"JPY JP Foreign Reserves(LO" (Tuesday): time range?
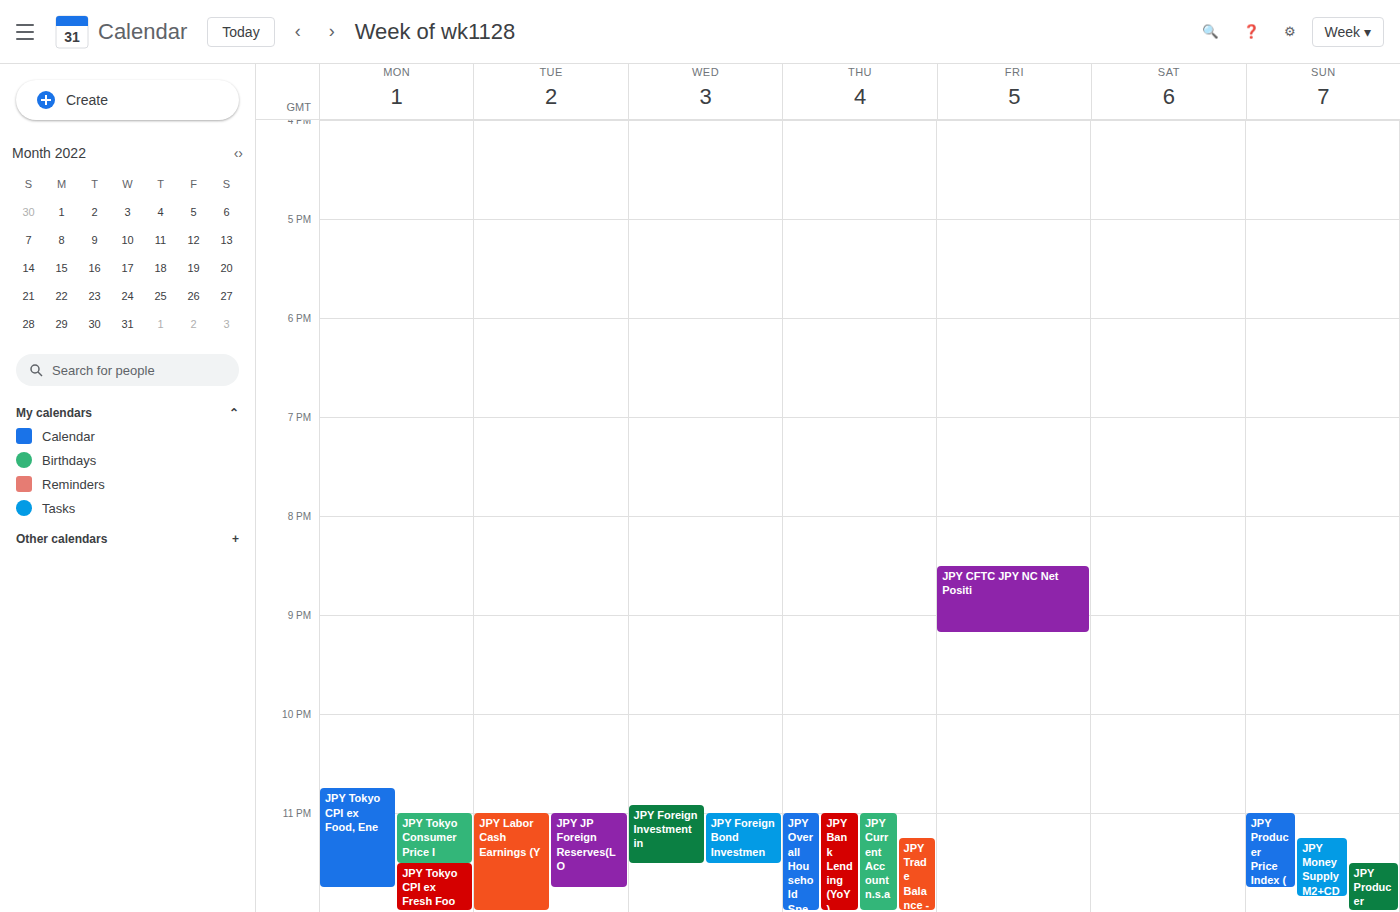
11:00 PM to 11:45 PM